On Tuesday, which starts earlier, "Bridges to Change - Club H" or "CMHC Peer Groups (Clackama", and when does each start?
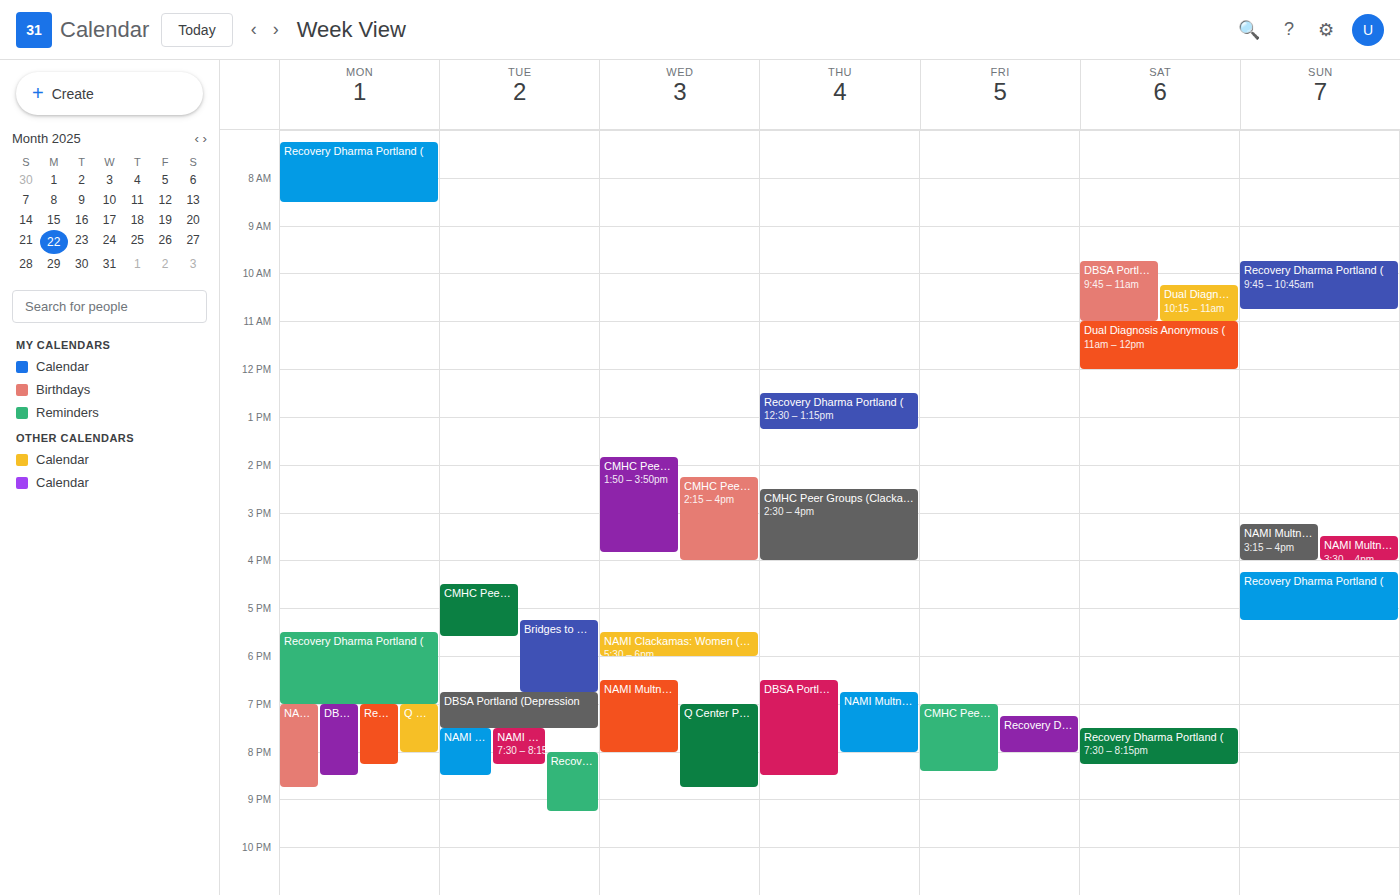
"CMHC Peer Groups (Clackama" 16:30; "Bridges to Change - Club H" 17:15.